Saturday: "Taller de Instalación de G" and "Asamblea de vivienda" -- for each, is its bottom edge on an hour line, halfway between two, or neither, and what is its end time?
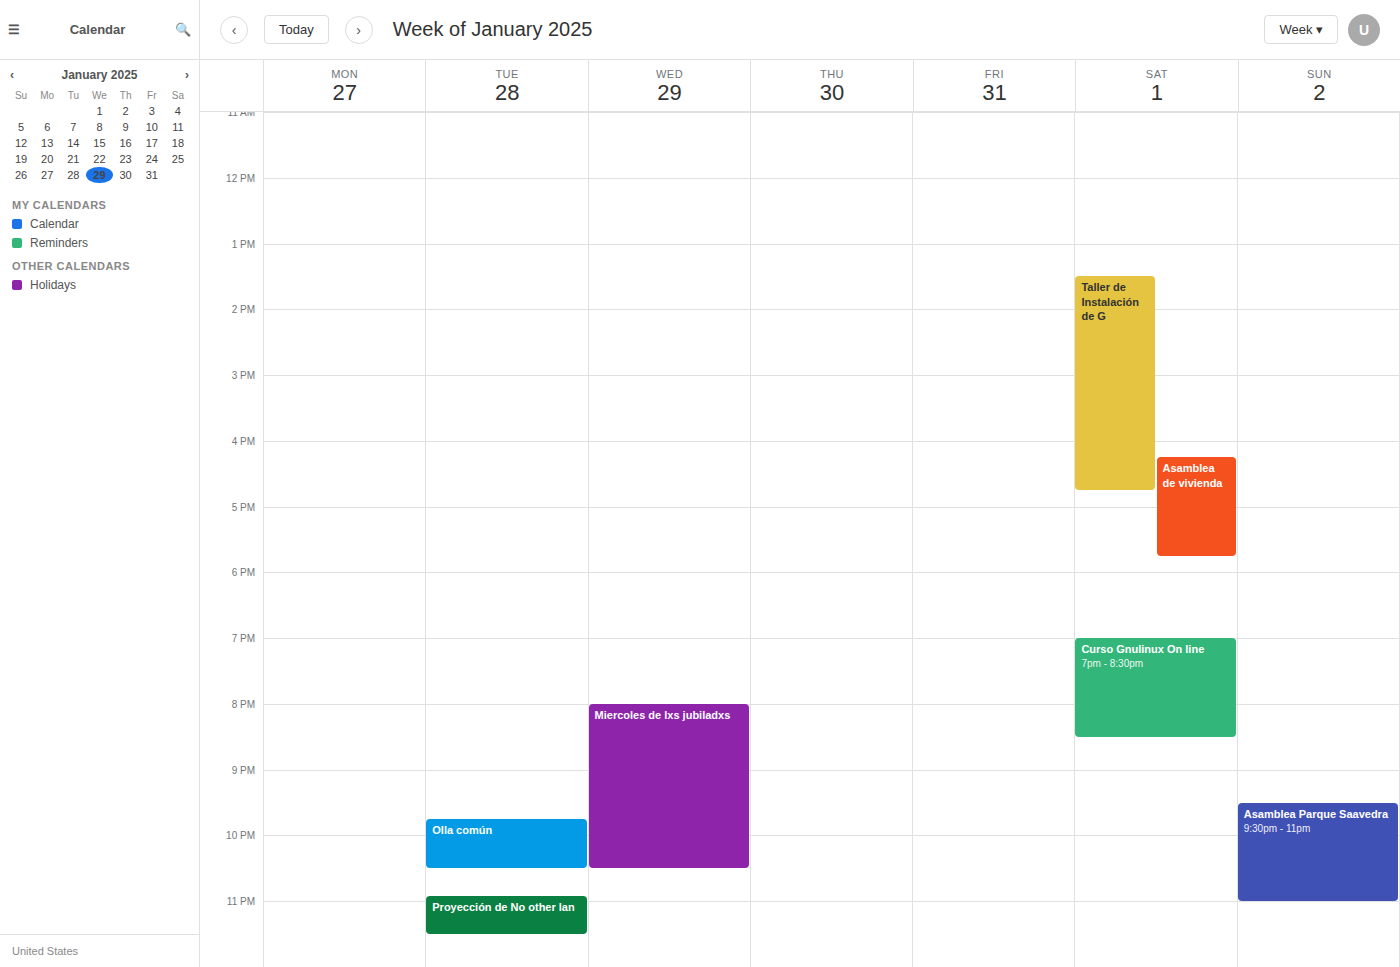
"Taller de Instalación de G": 4:45 PM, neither: three quarters of the way from the 4 PM line to the 5 PM line. "Asamblea de vivienda": 5:45 PM, neither: three quarters of the way from the 5 PM line to the 6 PM line.